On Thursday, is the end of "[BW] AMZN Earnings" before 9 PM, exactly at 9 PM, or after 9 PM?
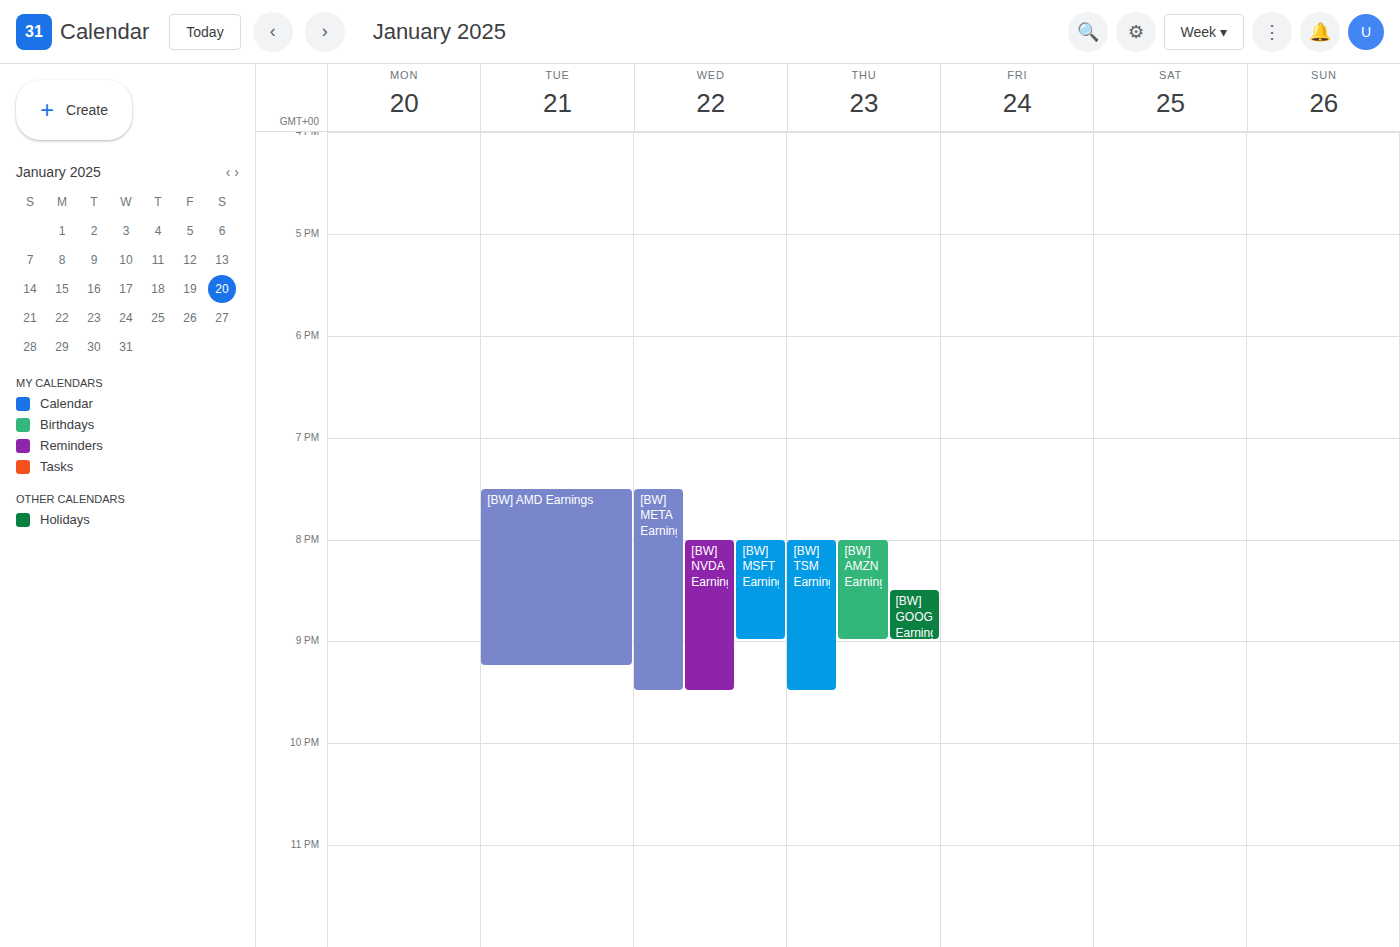
9:00 PM -- exactly at 9 PM, on the 9 PM line.